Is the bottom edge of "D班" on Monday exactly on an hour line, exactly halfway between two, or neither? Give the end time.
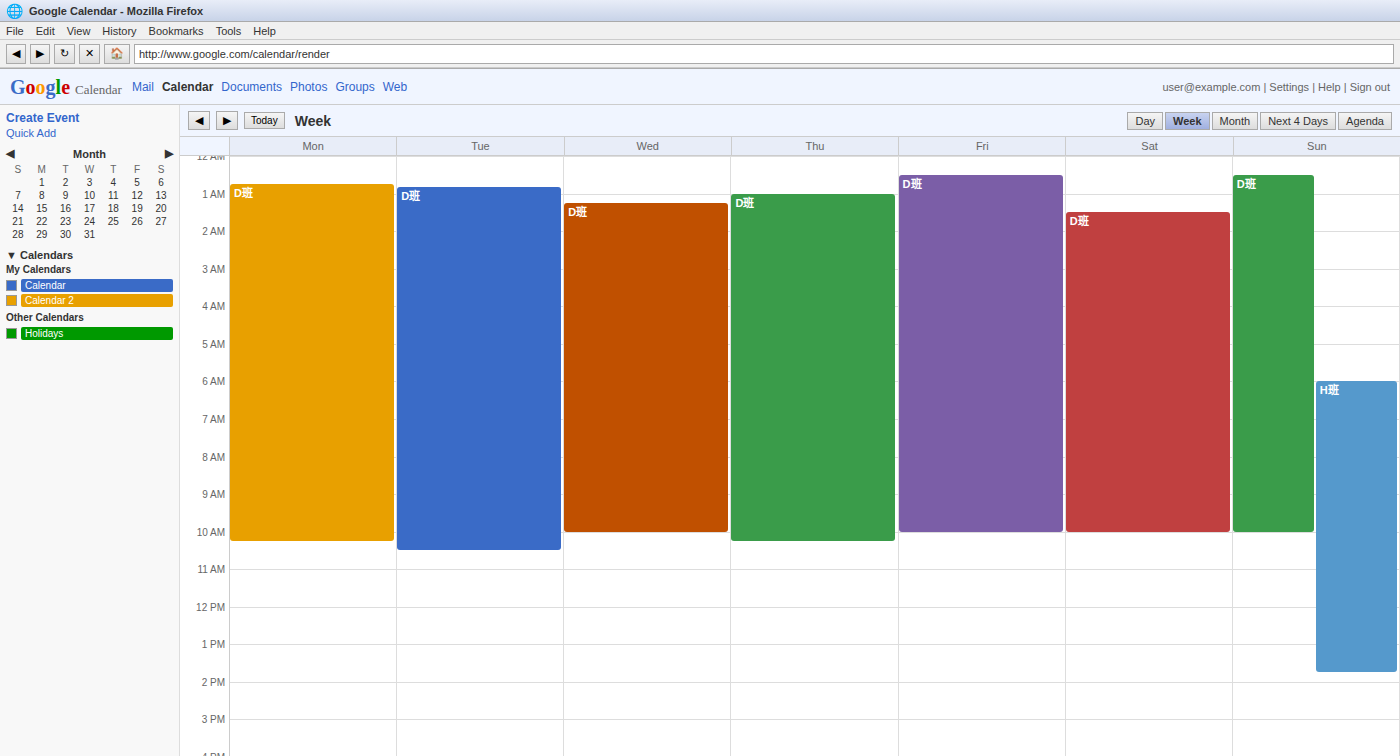
10:15 AM -- neither: a quarter of the way from the 10 AM line to the 11 AM line.